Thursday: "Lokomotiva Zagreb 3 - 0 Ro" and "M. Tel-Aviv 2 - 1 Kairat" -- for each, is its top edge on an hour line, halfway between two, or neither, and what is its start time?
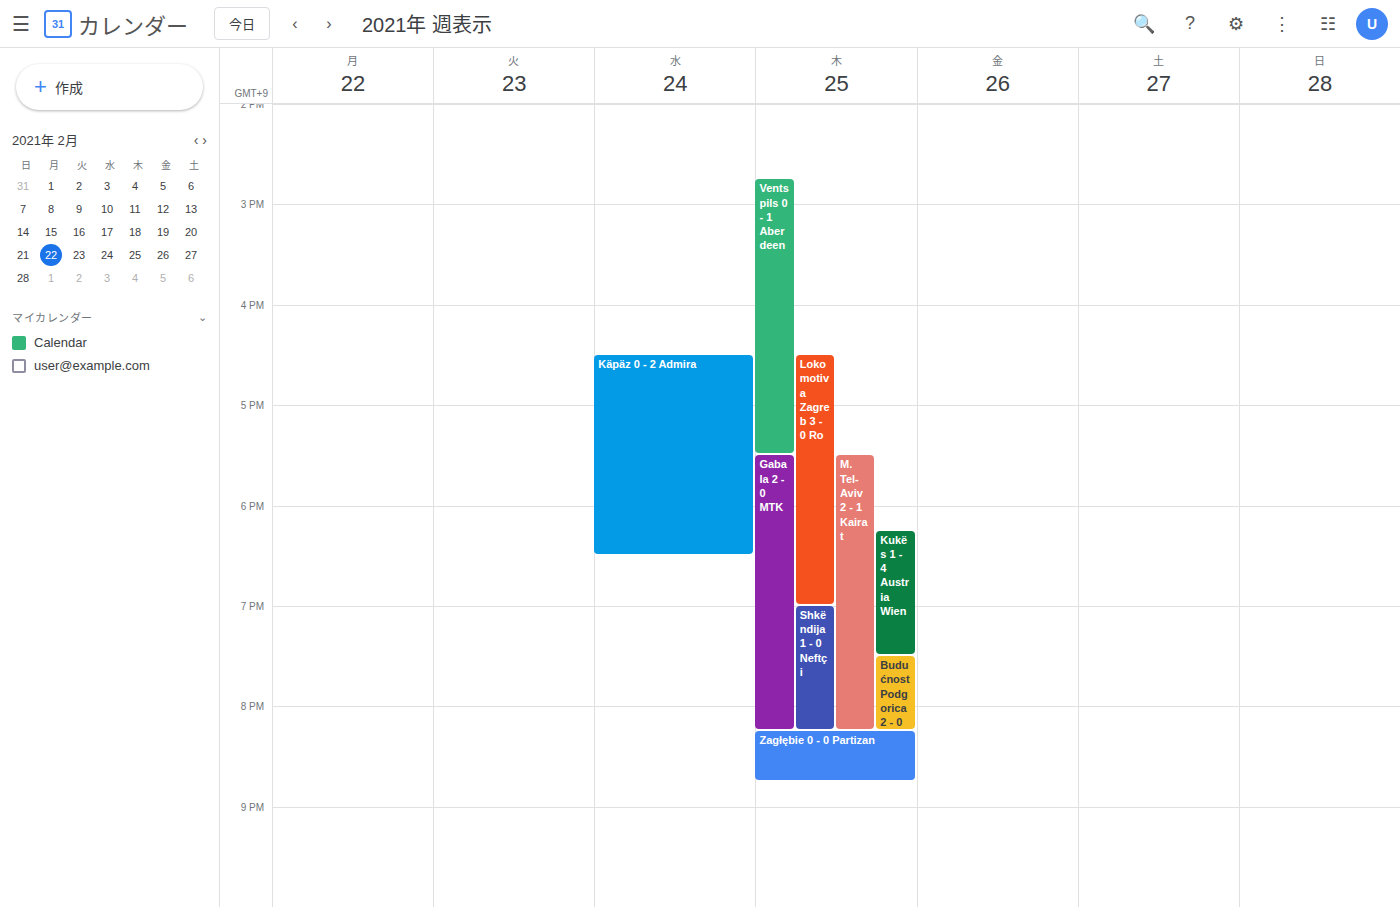
"Lokomotiva Zagreb 3 - 0 Ro": 4:30 PM, halfway between the 4 PM and 5 PM lines. "M. Tel-Aviv 2 - 1 Kairat": 5:30 PM, halfway between the 5 PM and 6 PM lines.